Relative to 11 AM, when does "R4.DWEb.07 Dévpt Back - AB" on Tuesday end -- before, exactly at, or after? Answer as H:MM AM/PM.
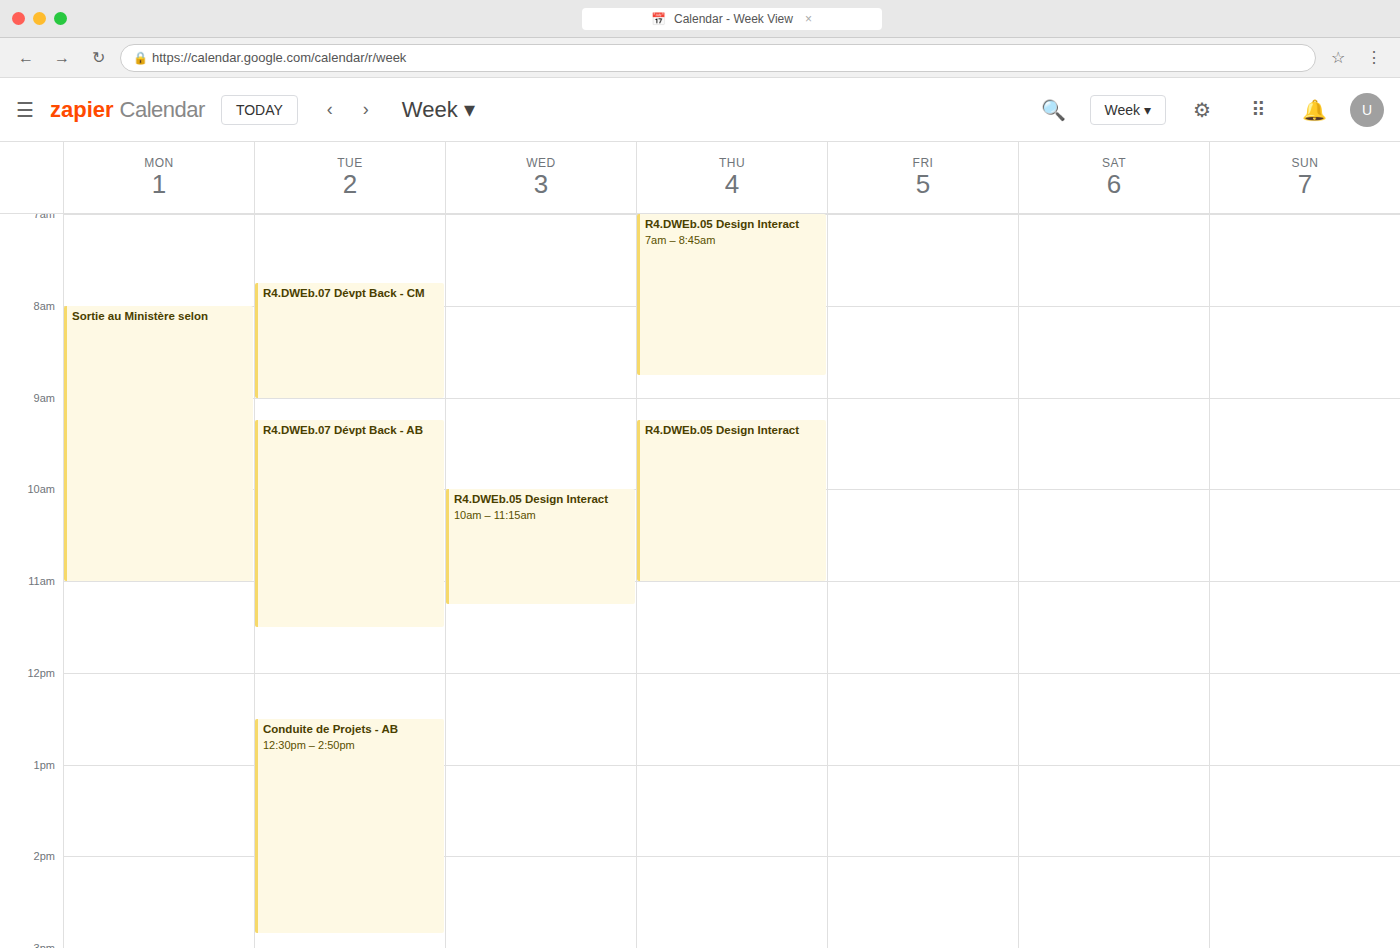
11:30 AM -- after 11 AM, 30 minutes below the 11 AM line.